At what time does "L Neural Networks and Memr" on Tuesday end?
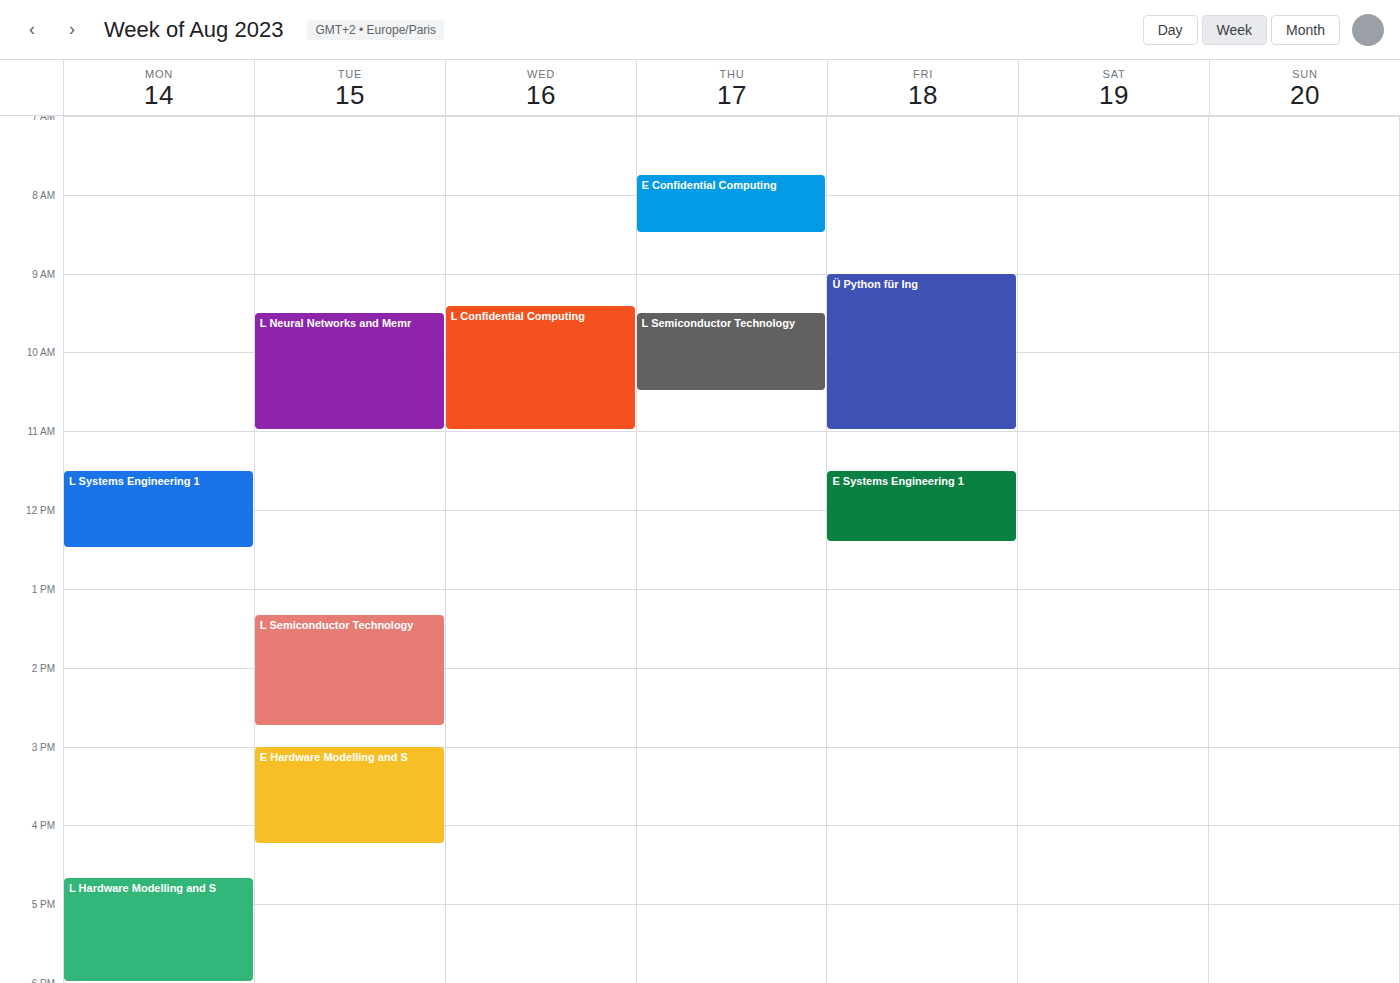
11:00 AM